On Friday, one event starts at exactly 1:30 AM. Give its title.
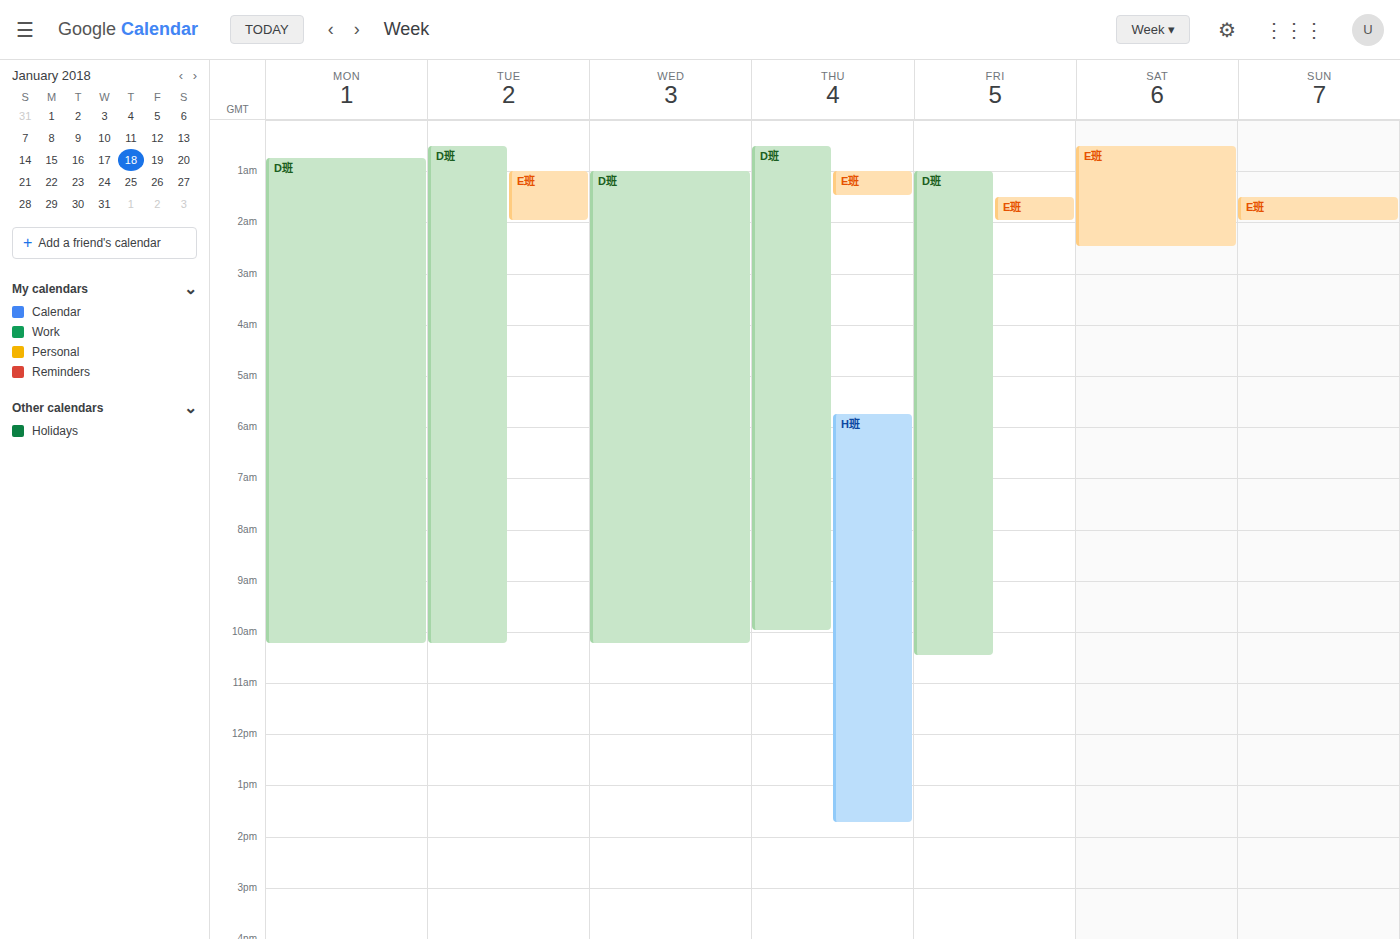
"E班"